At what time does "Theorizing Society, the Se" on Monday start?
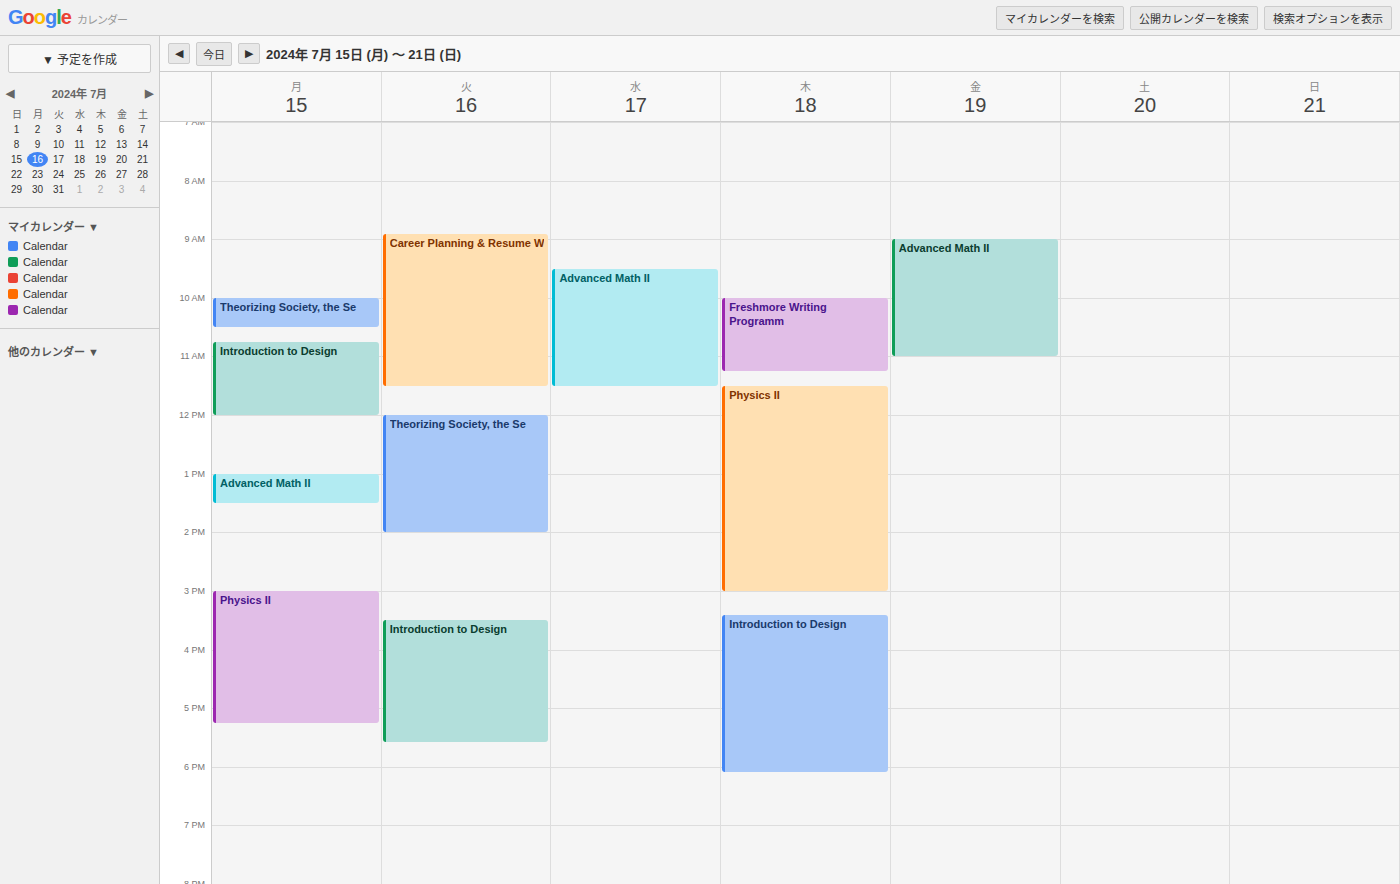
10:00 AM